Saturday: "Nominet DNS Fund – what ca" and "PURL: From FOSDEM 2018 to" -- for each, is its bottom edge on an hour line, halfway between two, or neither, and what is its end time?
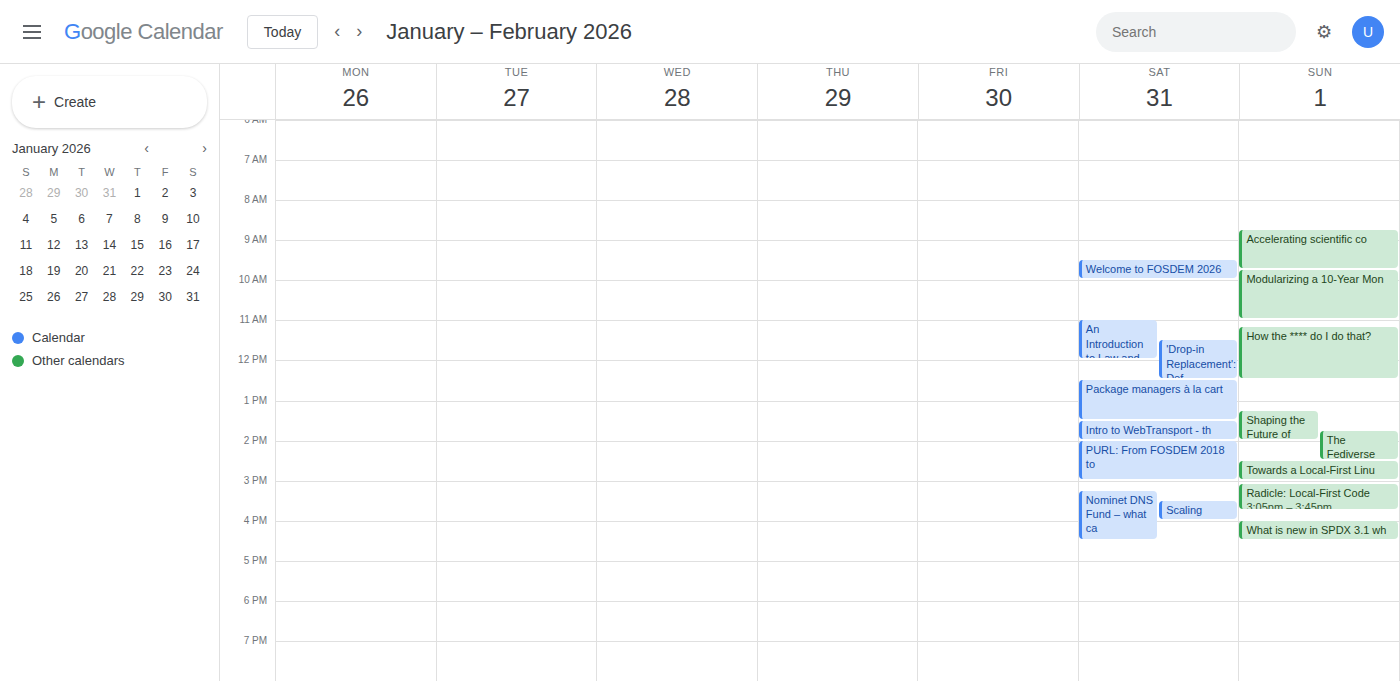
"Nominet DNS Fund – what ca": 4:30 PM, halfway between the 4 PM and 5 PM lines. "PURL: From FOSDEM 2018 to": 3:00 PM, exactly on the 3 PM line.